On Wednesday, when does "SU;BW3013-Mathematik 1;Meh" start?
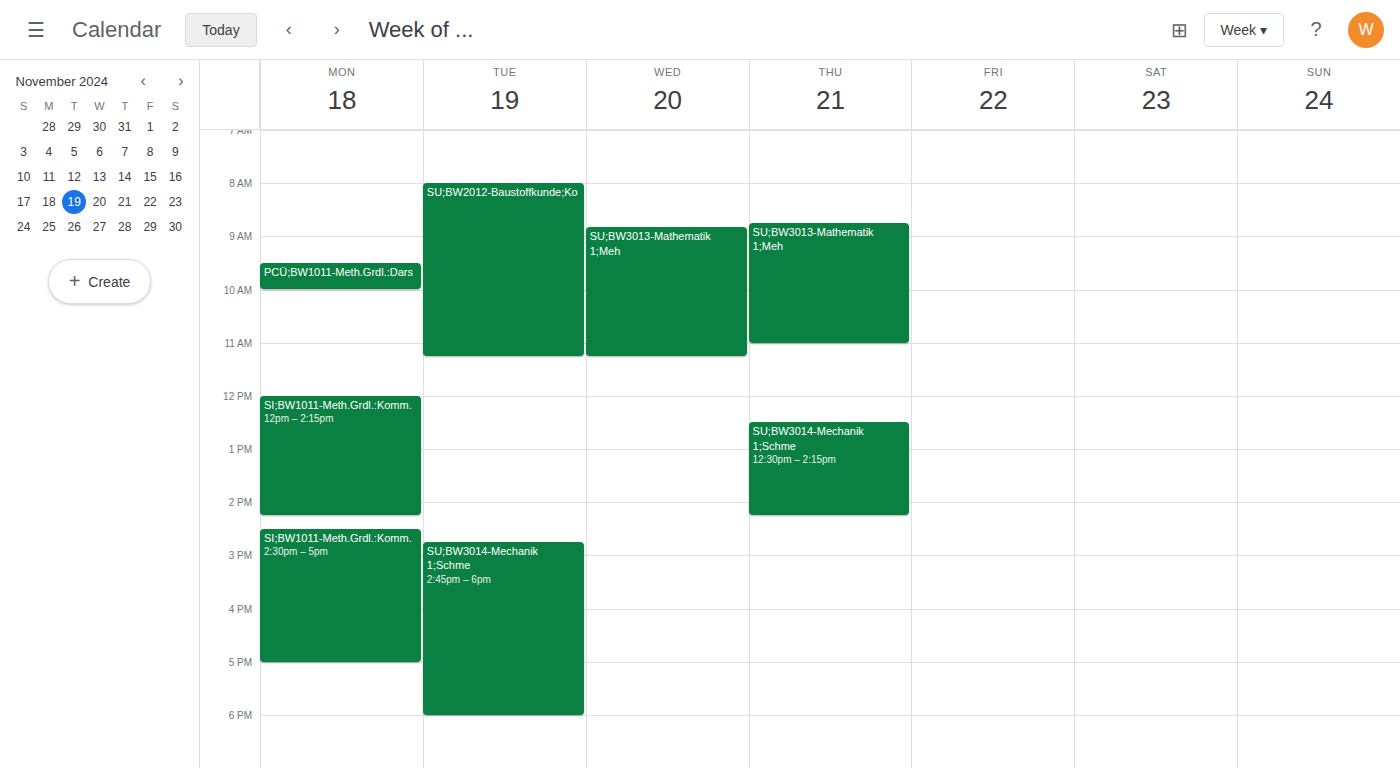
08:50